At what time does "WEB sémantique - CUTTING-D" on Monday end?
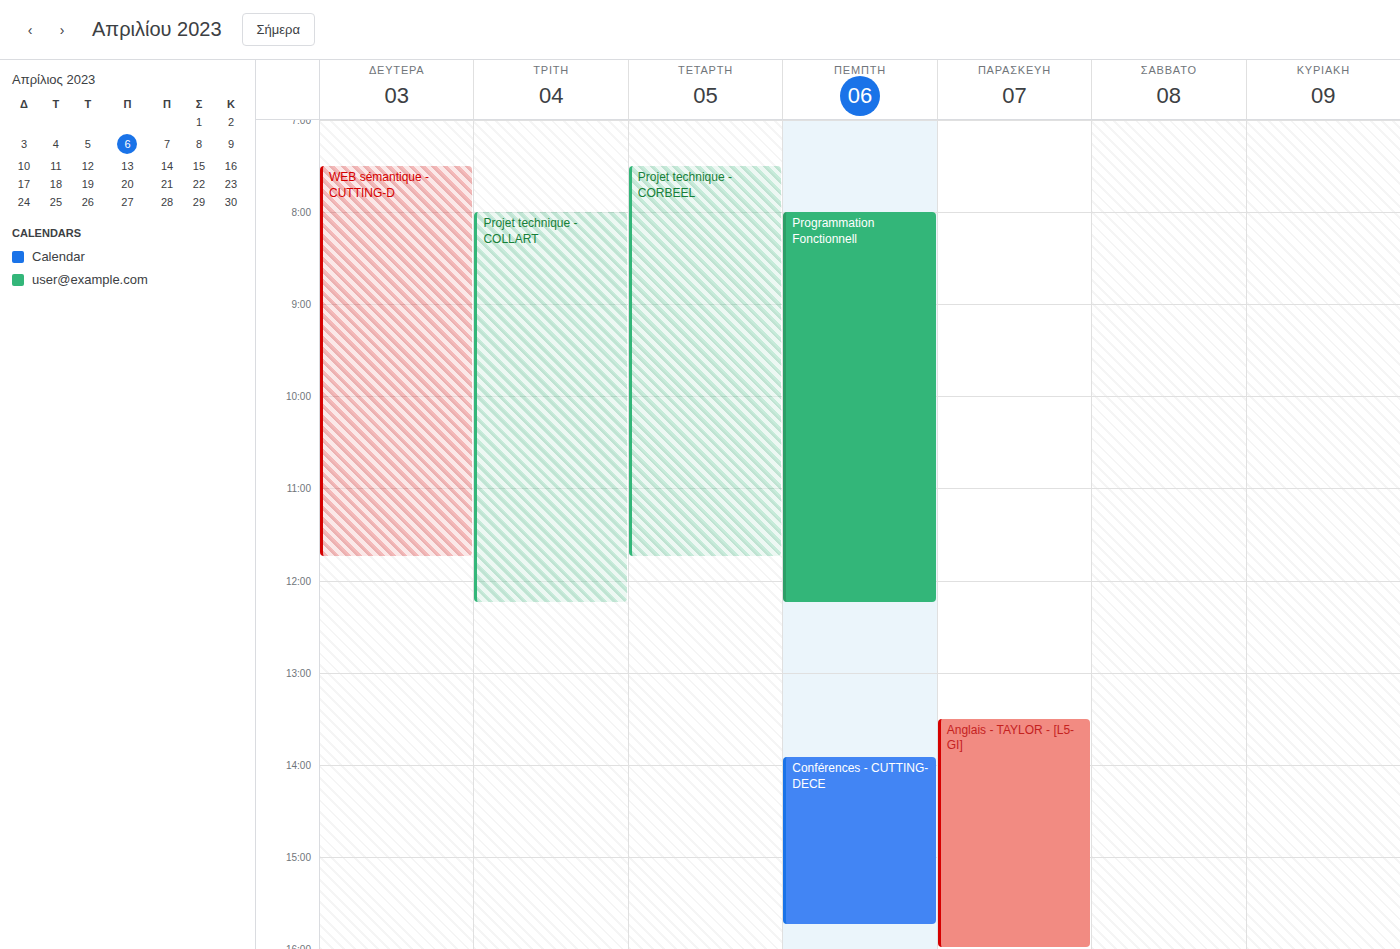
11:45 AM